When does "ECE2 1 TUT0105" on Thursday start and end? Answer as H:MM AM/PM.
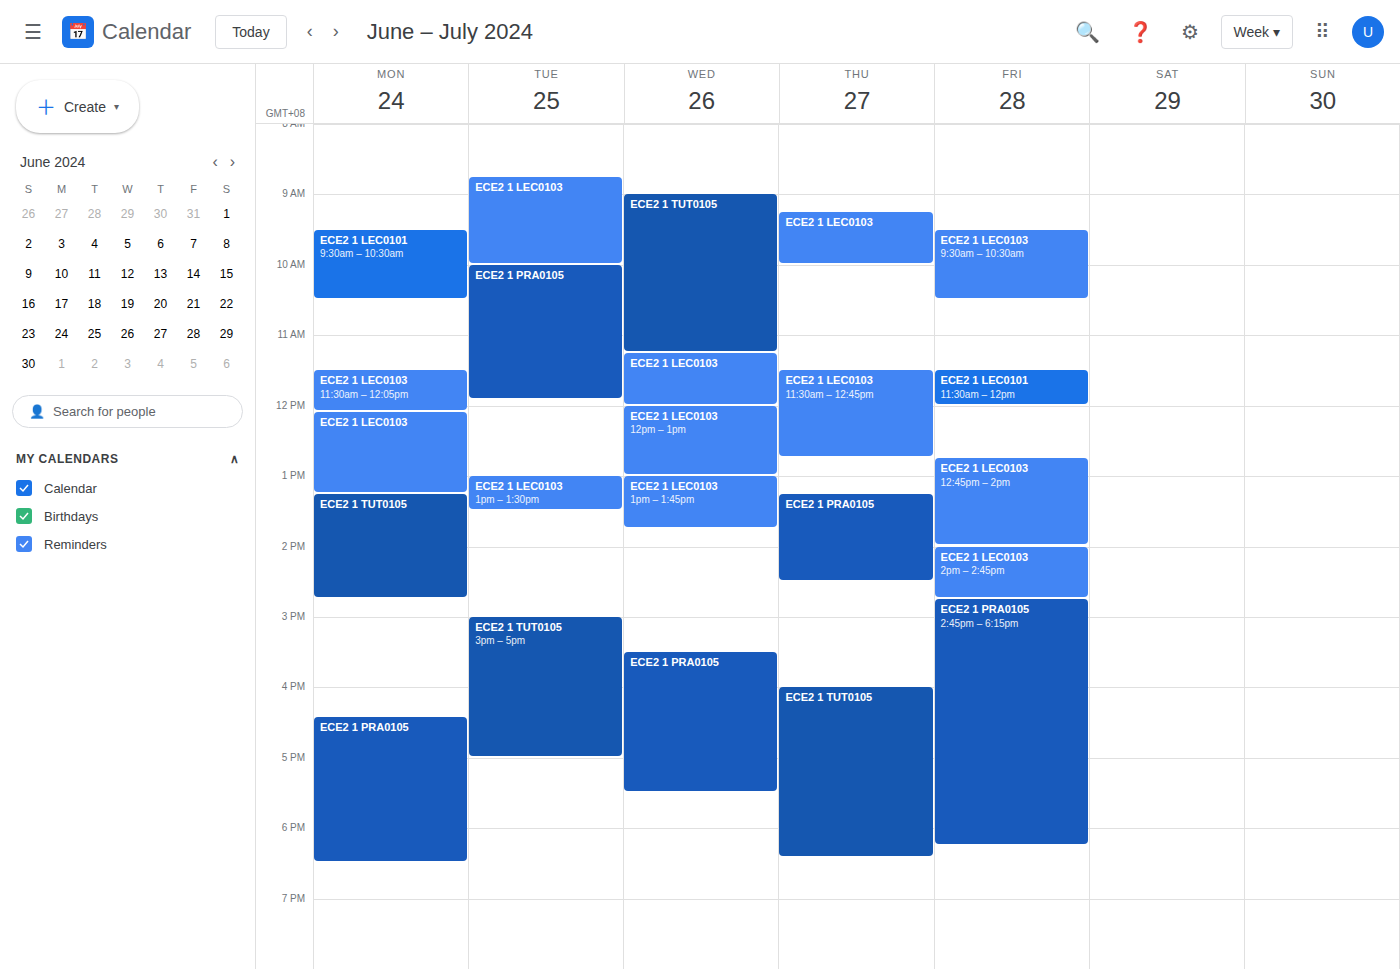
4:00 PM to 6:25 PM